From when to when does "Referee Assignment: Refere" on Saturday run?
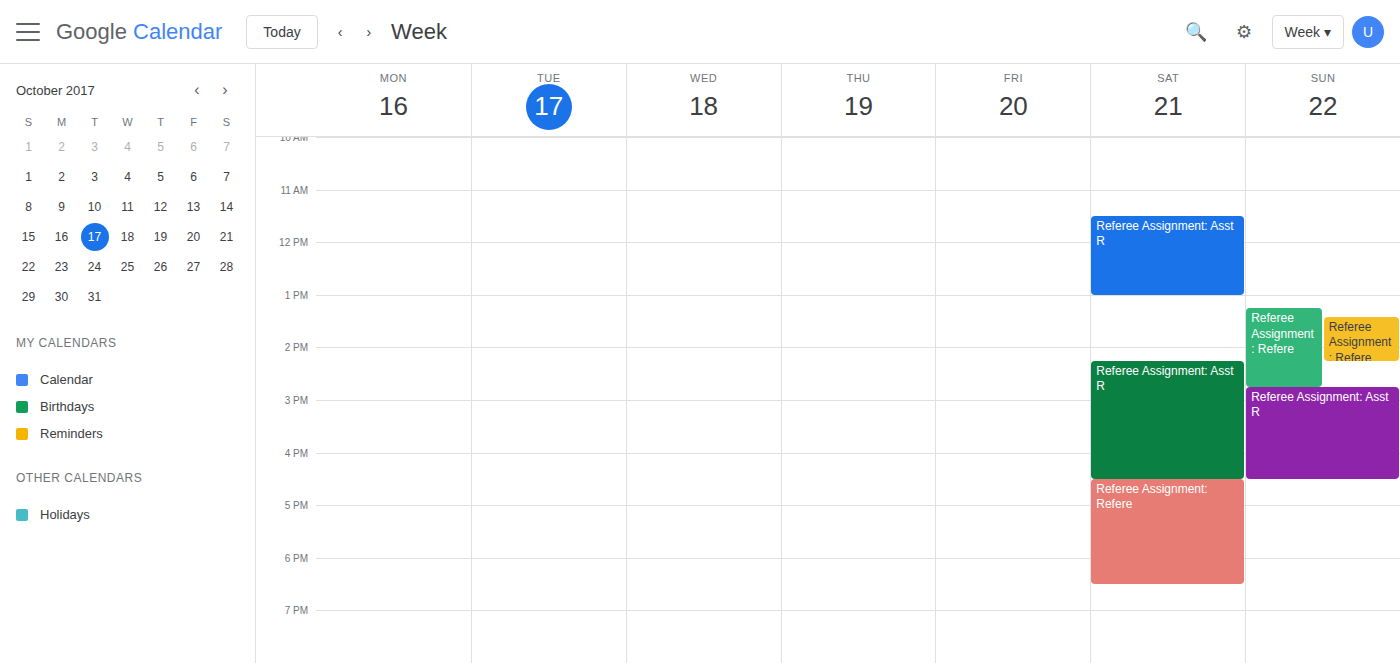
16:30 to 18:30